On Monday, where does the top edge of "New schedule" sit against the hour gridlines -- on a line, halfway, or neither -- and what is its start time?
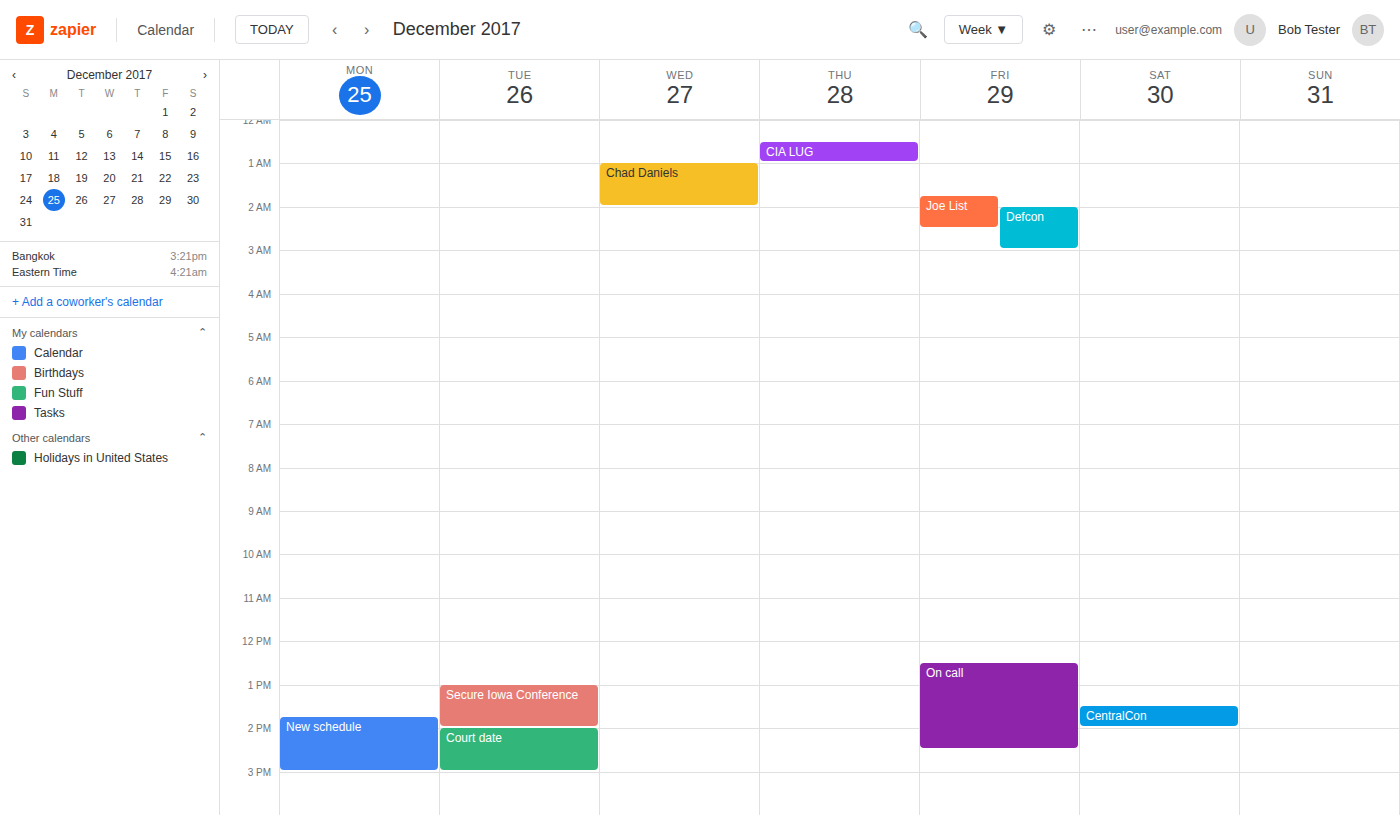
13:45 -- neither: three quarters of the way from the 13:00 line to the 14:00 line.